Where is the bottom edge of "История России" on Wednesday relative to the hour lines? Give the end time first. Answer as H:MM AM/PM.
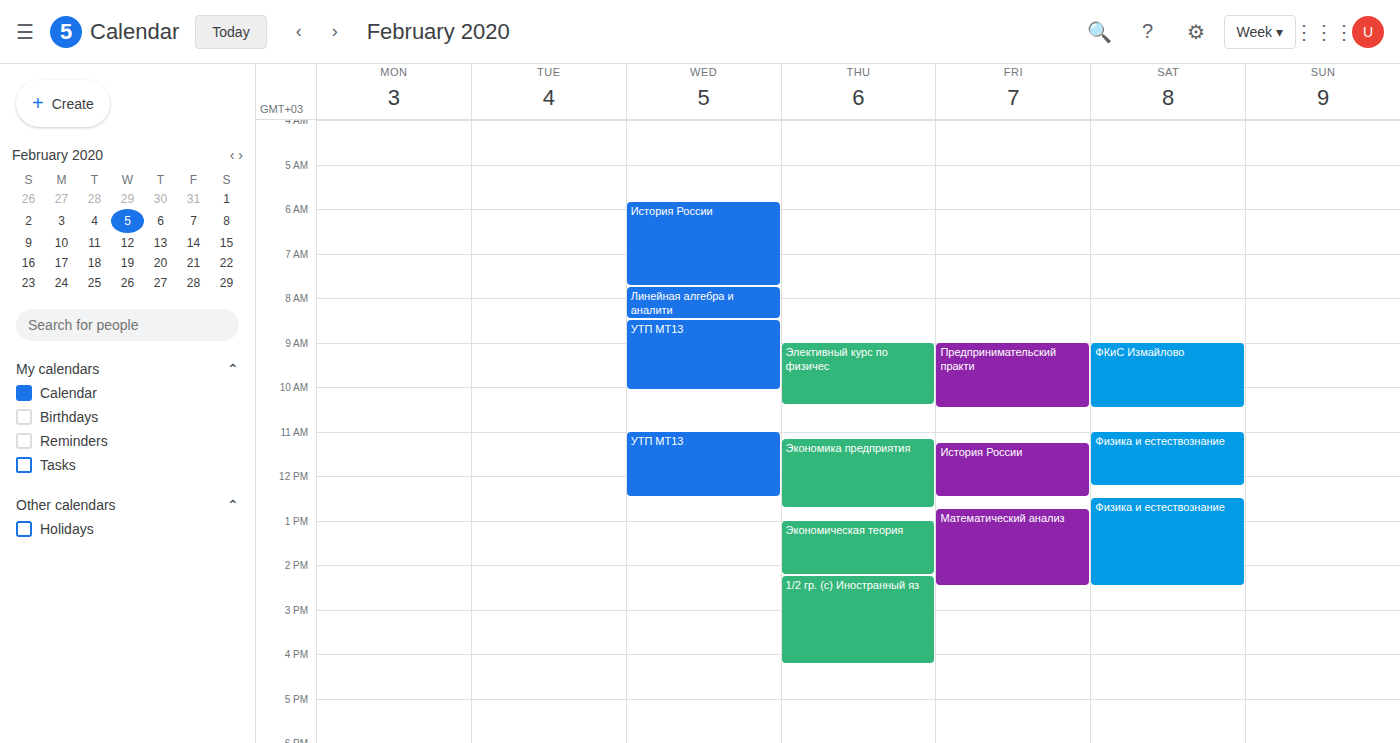
7:45 AM -- neither: three quarters of the way from the 7 AM line to the 8 AM line.